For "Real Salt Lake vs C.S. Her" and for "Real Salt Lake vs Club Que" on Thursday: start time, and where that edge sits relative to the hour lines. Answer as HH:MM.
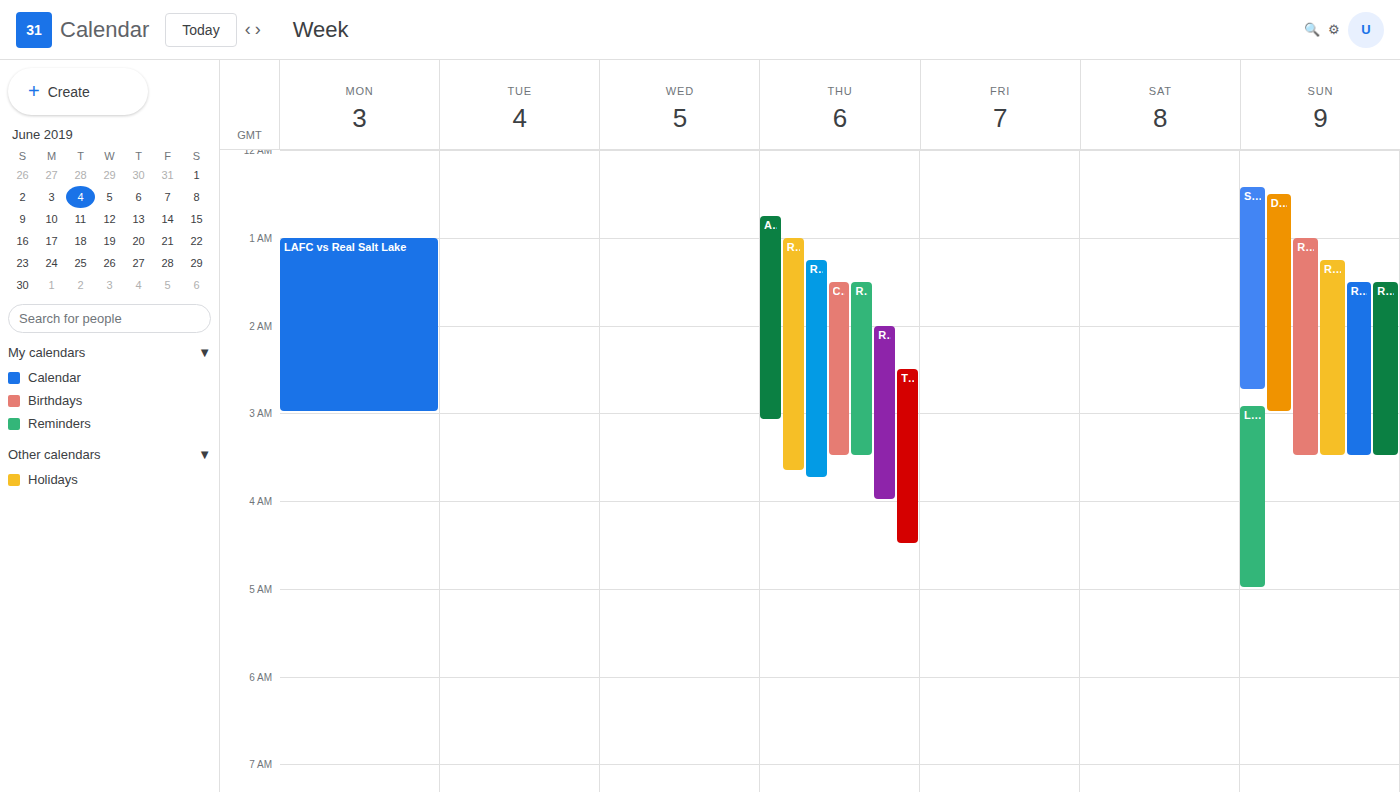
"Real Salt Lake vs C.S. Her": 01:00, exactly on the 01:00 line. "Real Salt Lake vs Club Que": 01:30, halfway between the 01:00 and 02:00 lines.